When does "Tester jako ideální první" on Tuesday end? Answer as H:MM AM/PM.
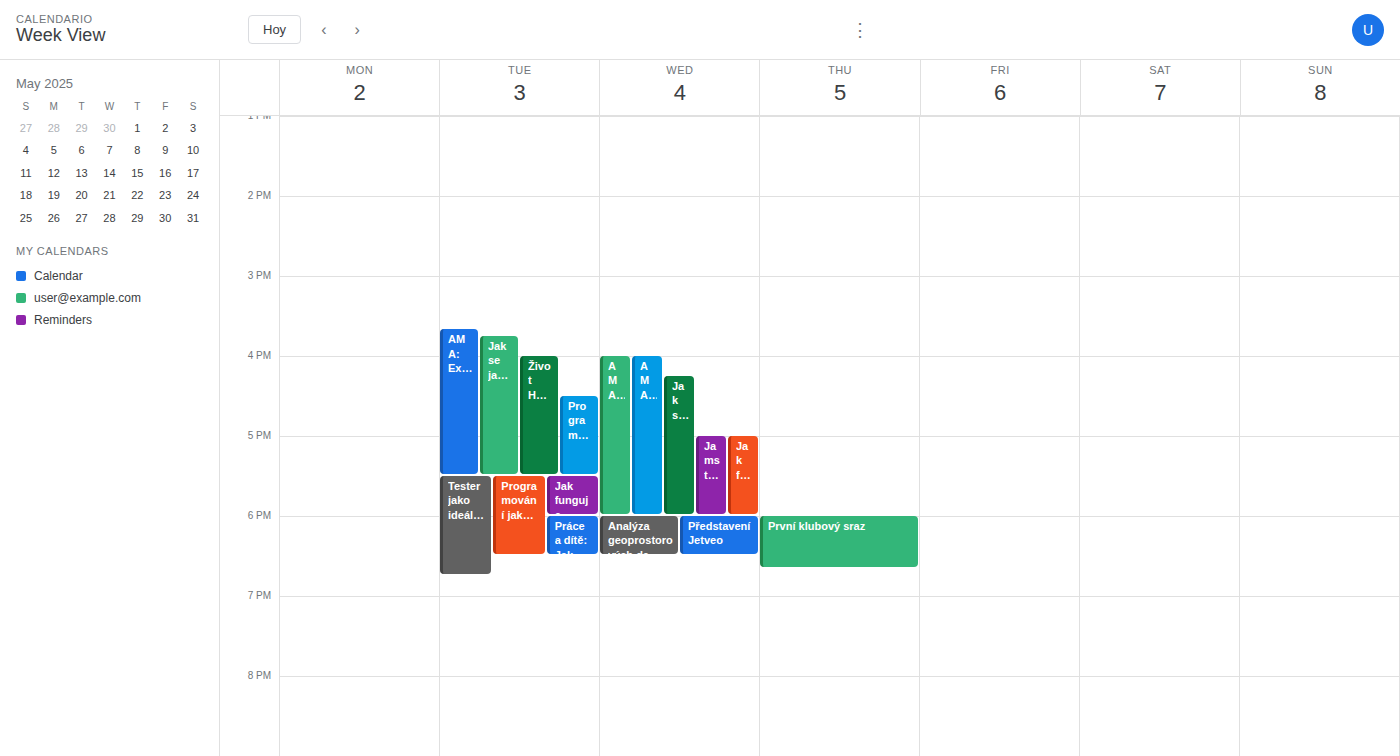
6:45 PM